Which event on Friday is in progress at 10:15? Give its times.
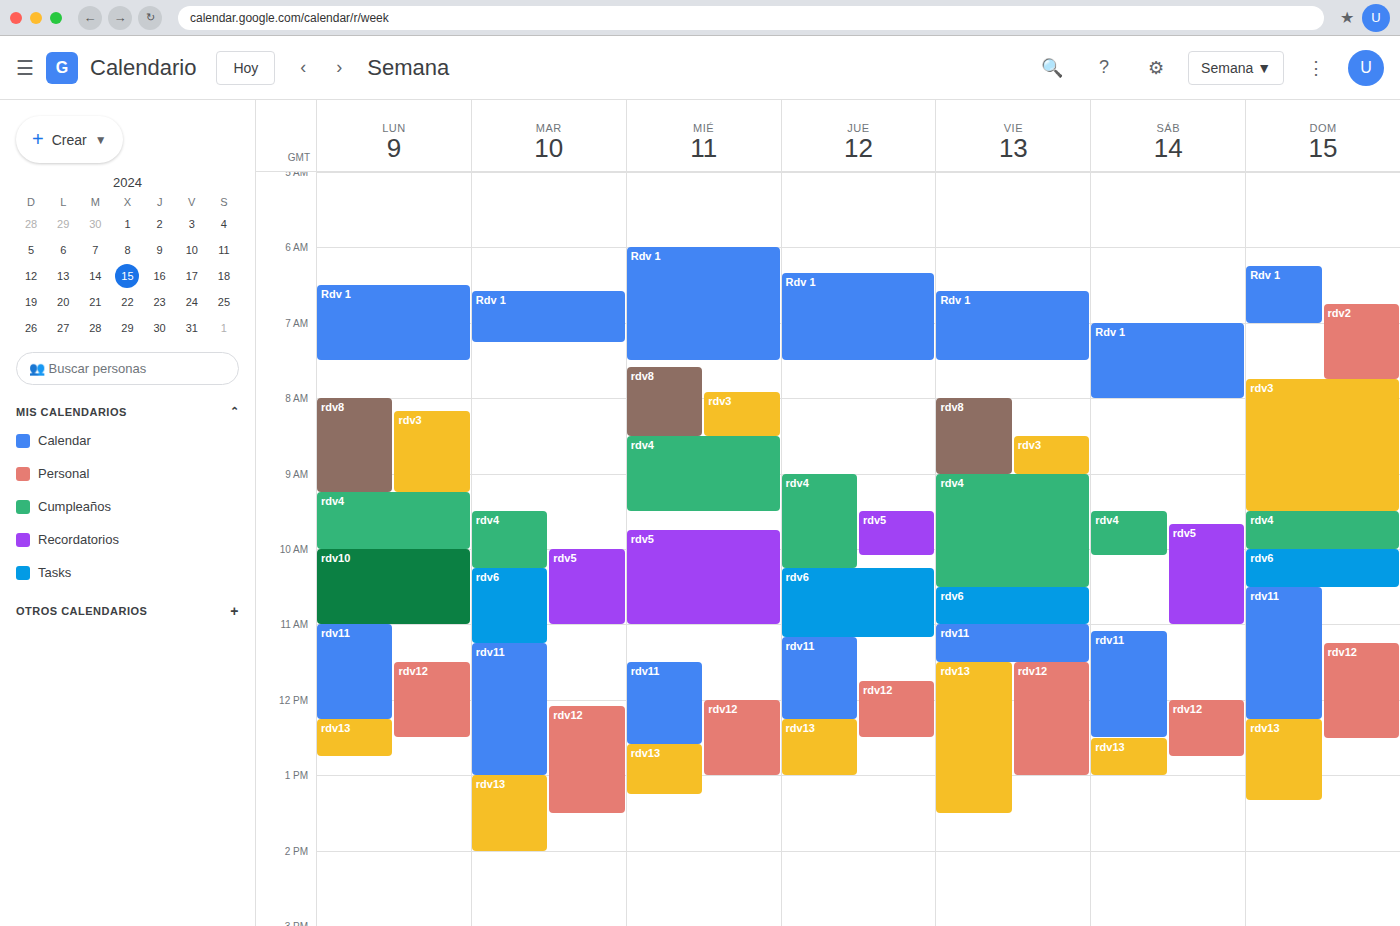
"rdv4", 09:00 to 10:30